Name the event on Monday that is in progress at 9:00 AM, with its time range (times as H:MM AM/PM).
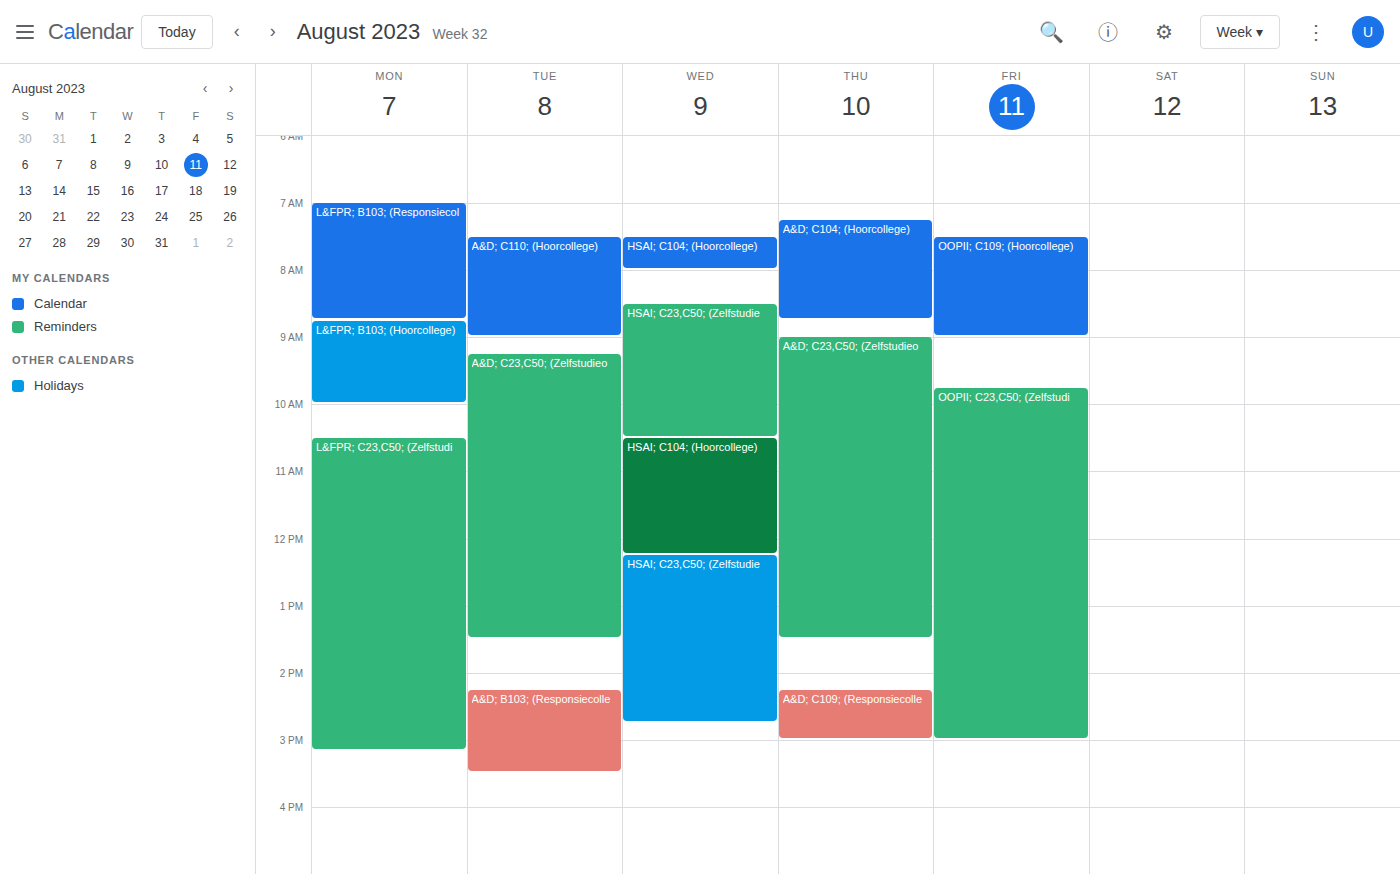
"L&FPR; B103; (Hoorcollege)", 8:45 AM to 10:00 AM